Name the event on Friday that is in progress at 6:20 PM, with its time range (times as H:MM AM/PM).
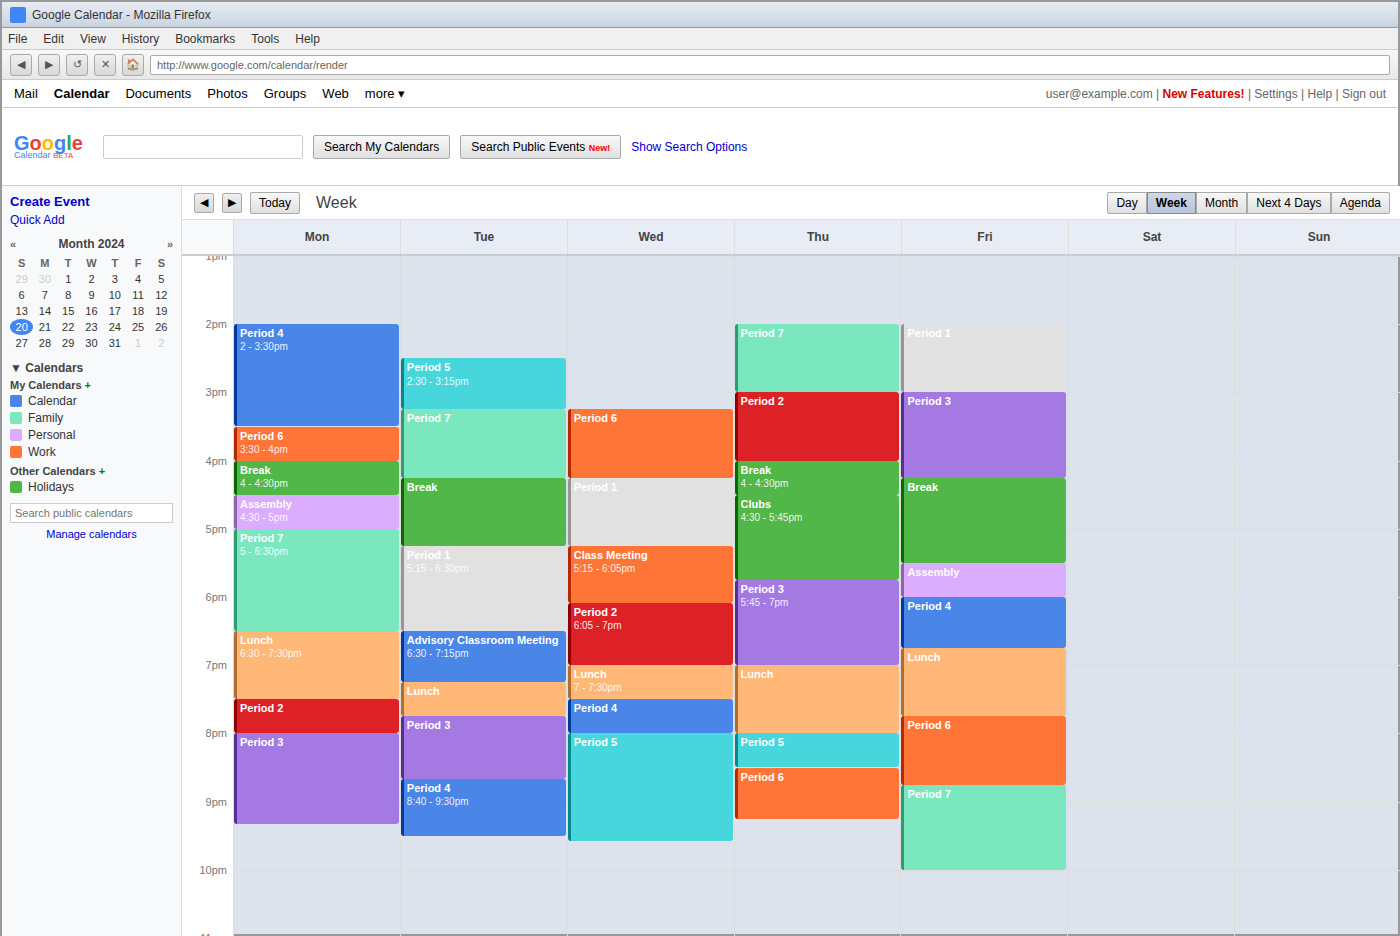
"Period 4", 6:00 PM to 6:45 PM